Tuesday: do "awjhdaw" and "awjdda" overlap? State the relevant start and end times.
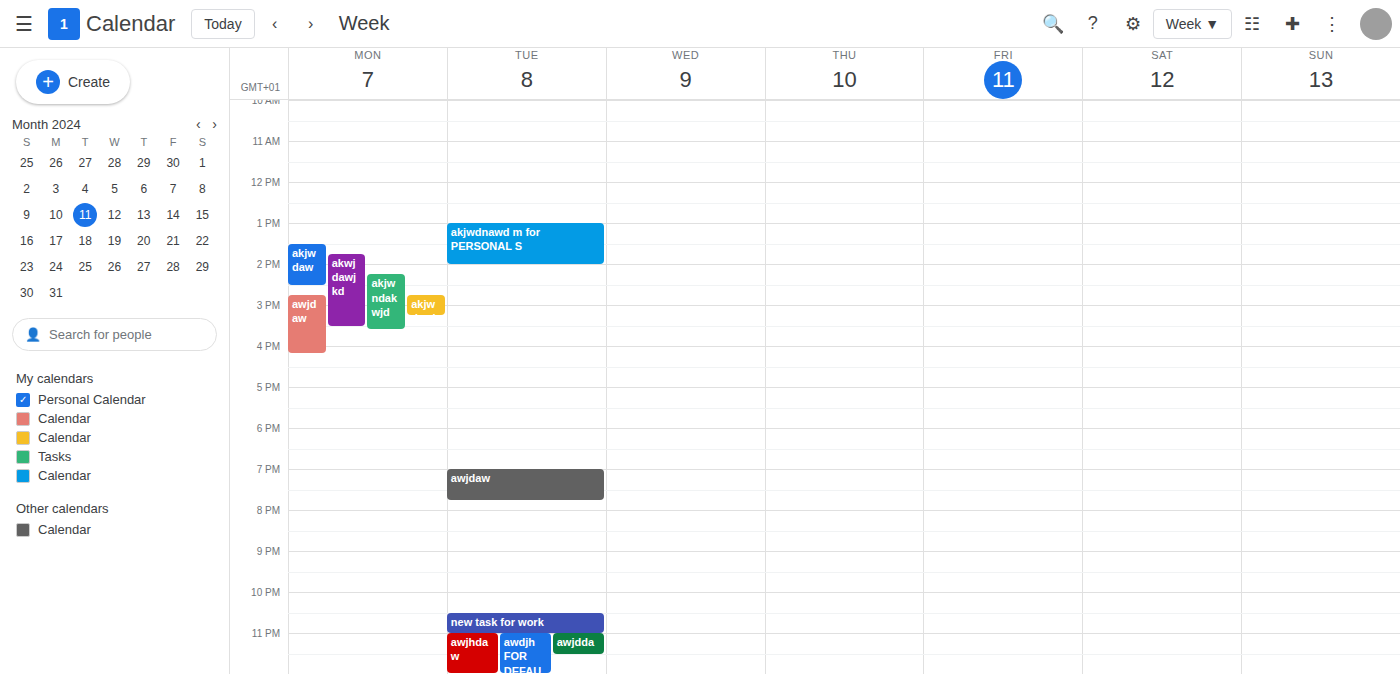
"awjdda" runs 11:00 PM to 11:30 PM, inside "awjhdaw" -- they overlap.